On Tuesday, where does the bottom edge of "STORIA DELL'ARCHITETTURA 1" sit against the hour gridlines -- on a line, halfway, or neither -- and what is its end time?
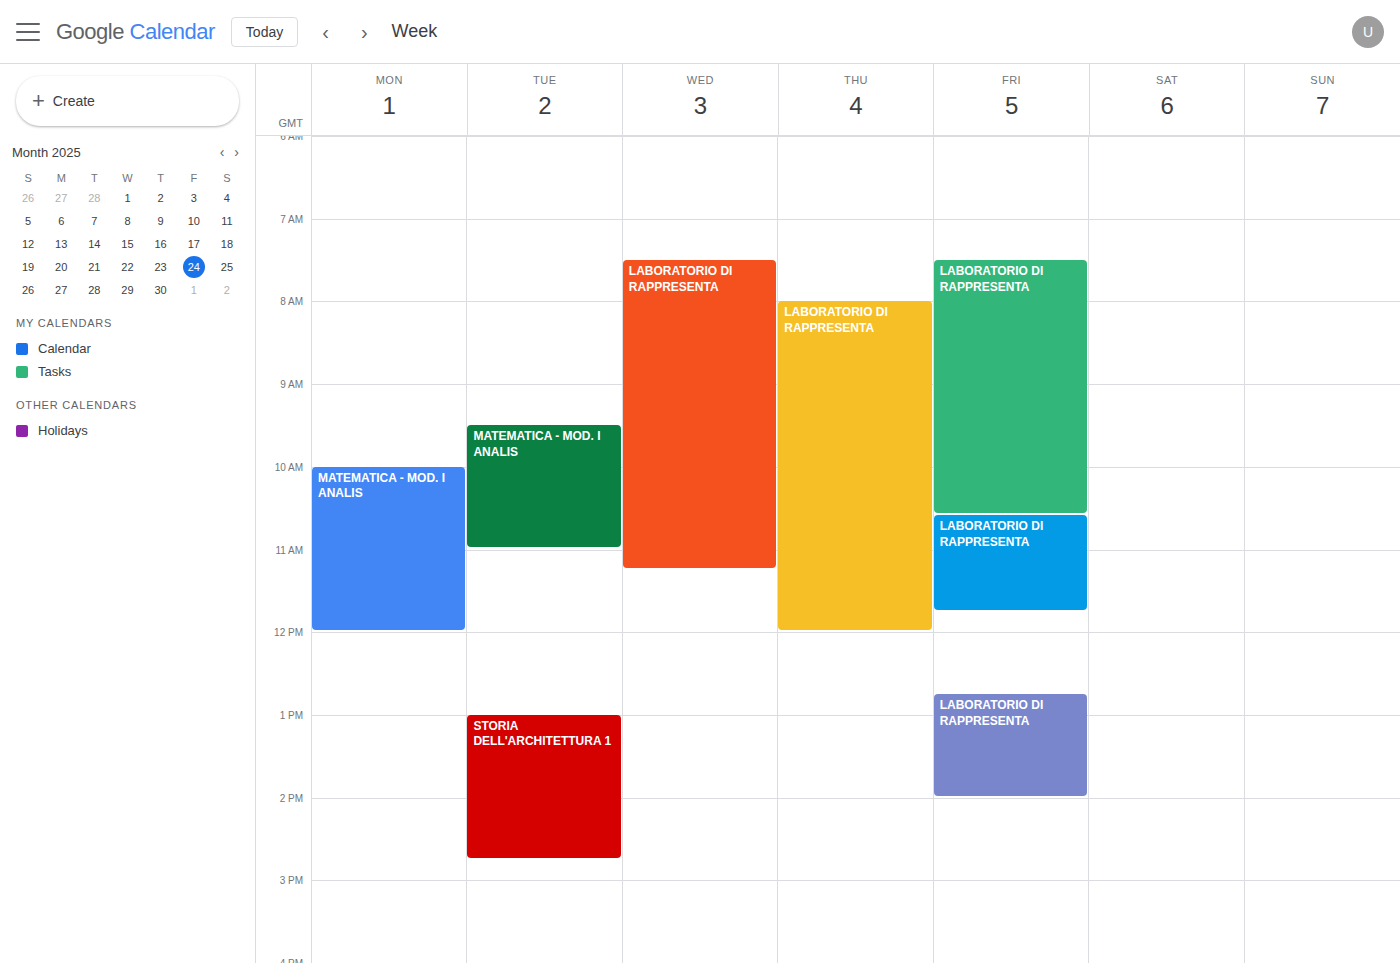
2:45 PM -- neither: three quarters of the way from the 2 PM line to the 3 PM line.